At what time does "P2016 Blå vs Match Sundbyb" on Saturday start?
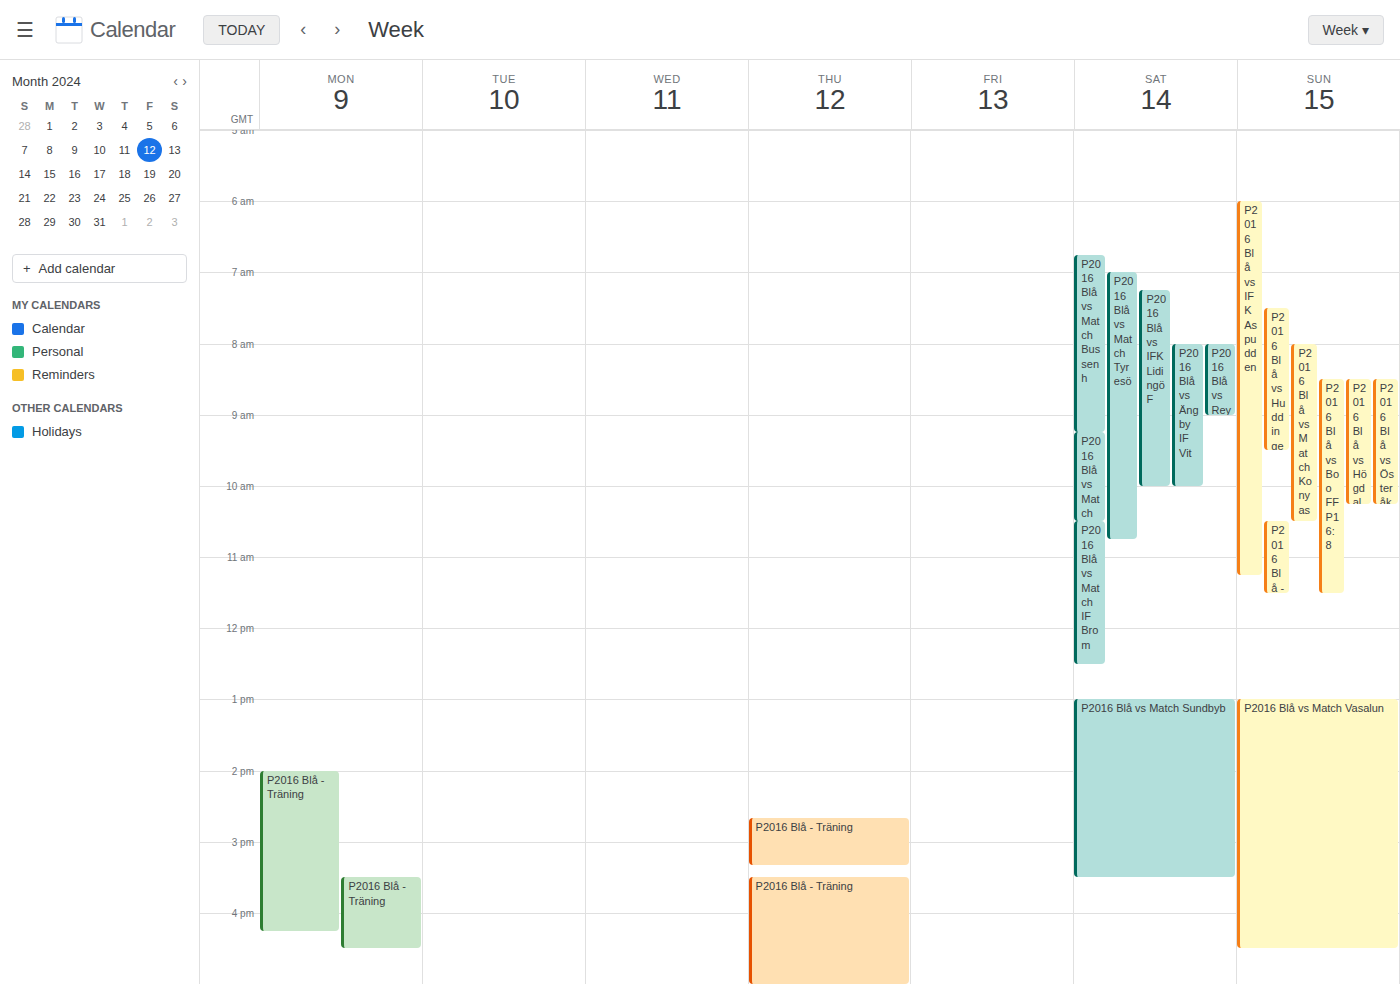
1:00 PM